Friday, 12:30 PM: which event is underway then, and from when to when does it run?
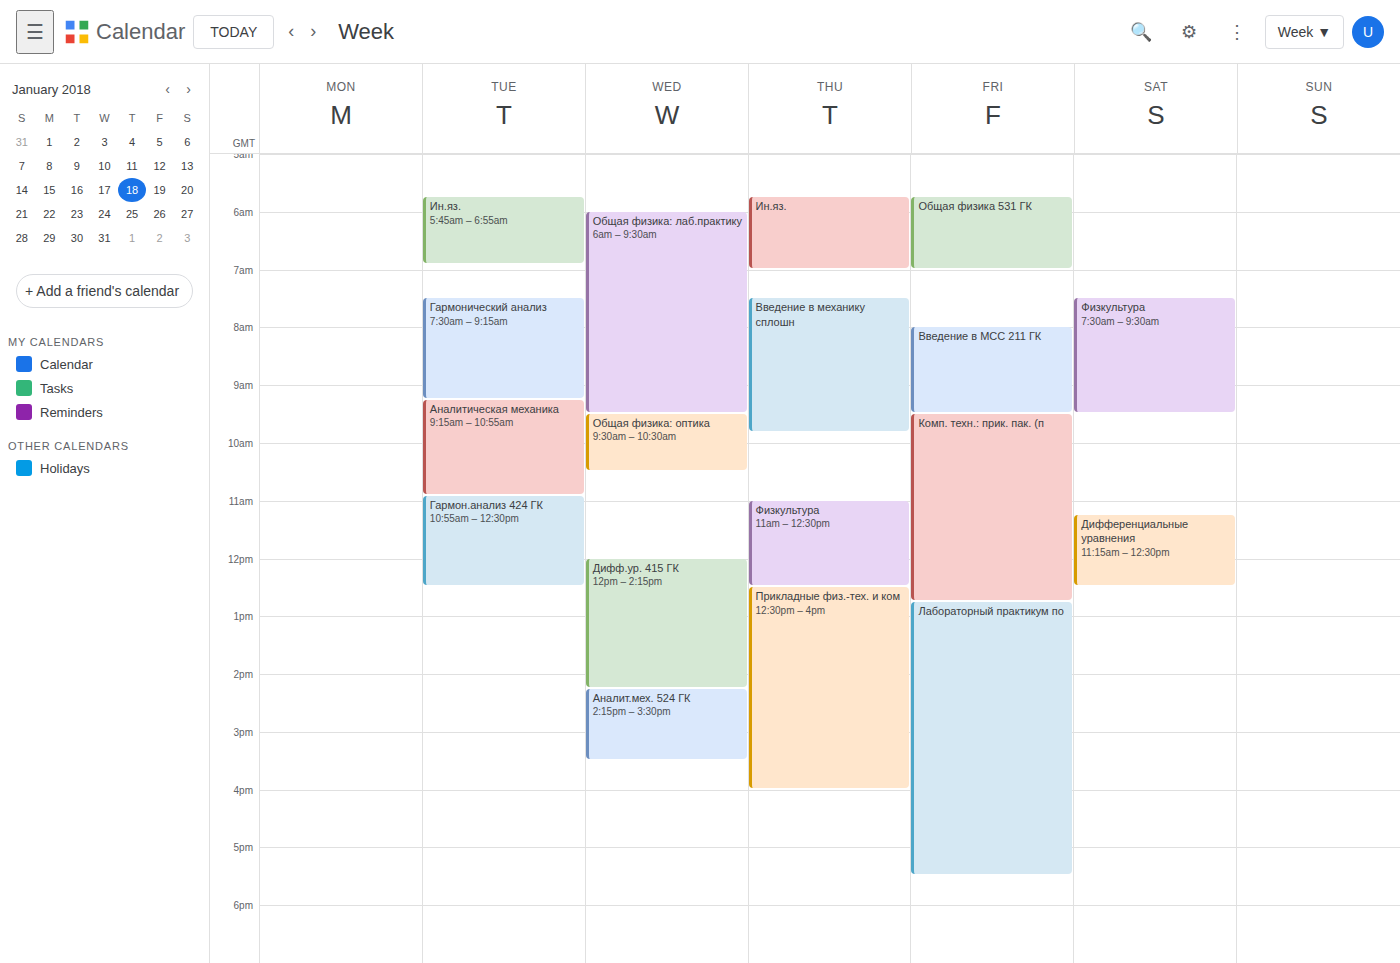
"Комп. техн.: прик. пак. (п", 9:30 AM to 12:45 PM